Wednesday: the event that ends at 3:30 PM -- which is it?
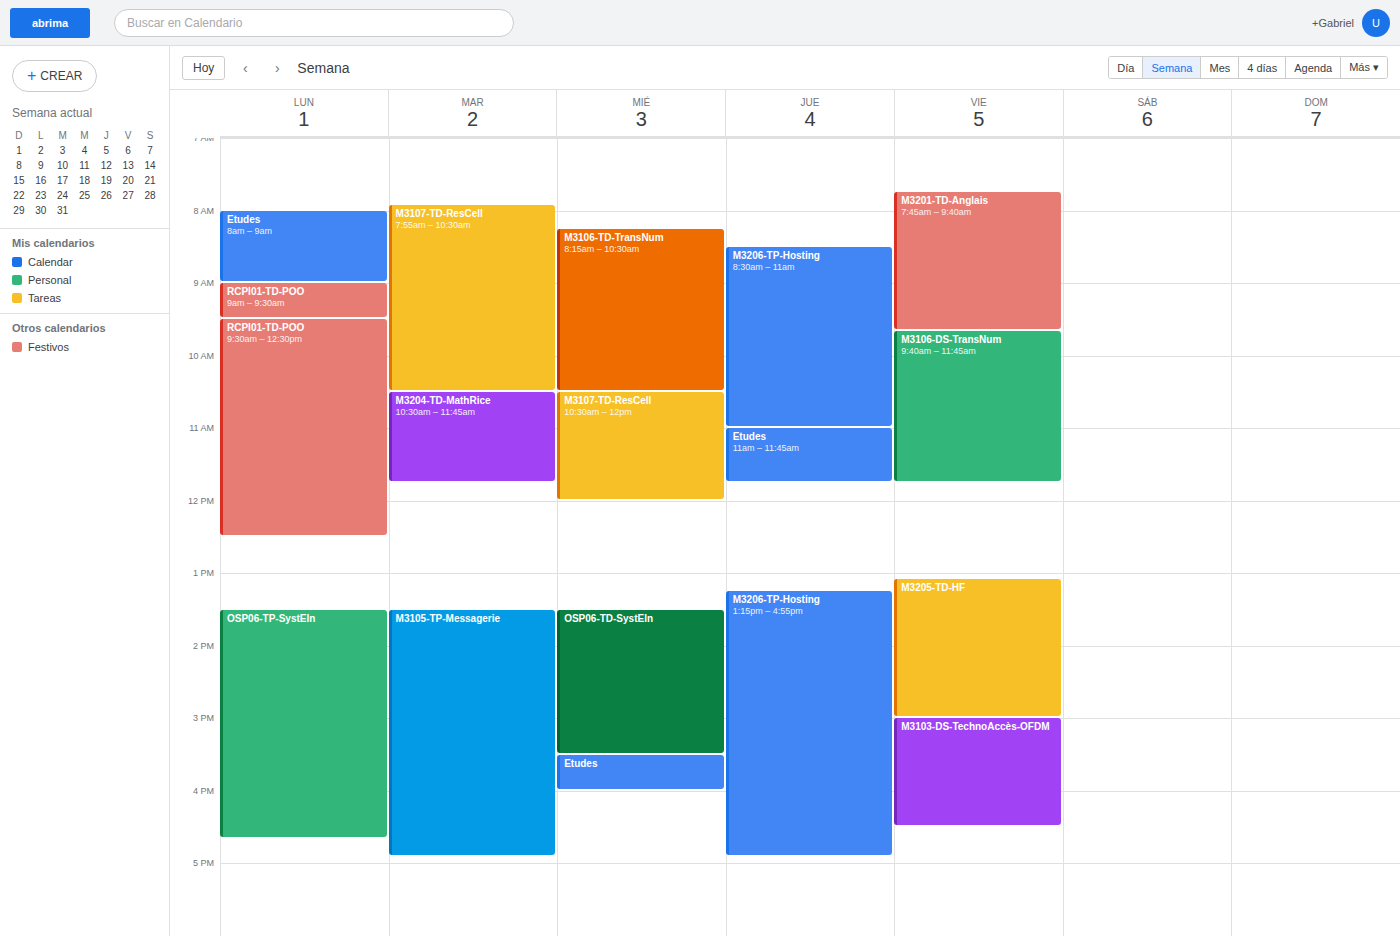
"OSP06-TD-SystEln"